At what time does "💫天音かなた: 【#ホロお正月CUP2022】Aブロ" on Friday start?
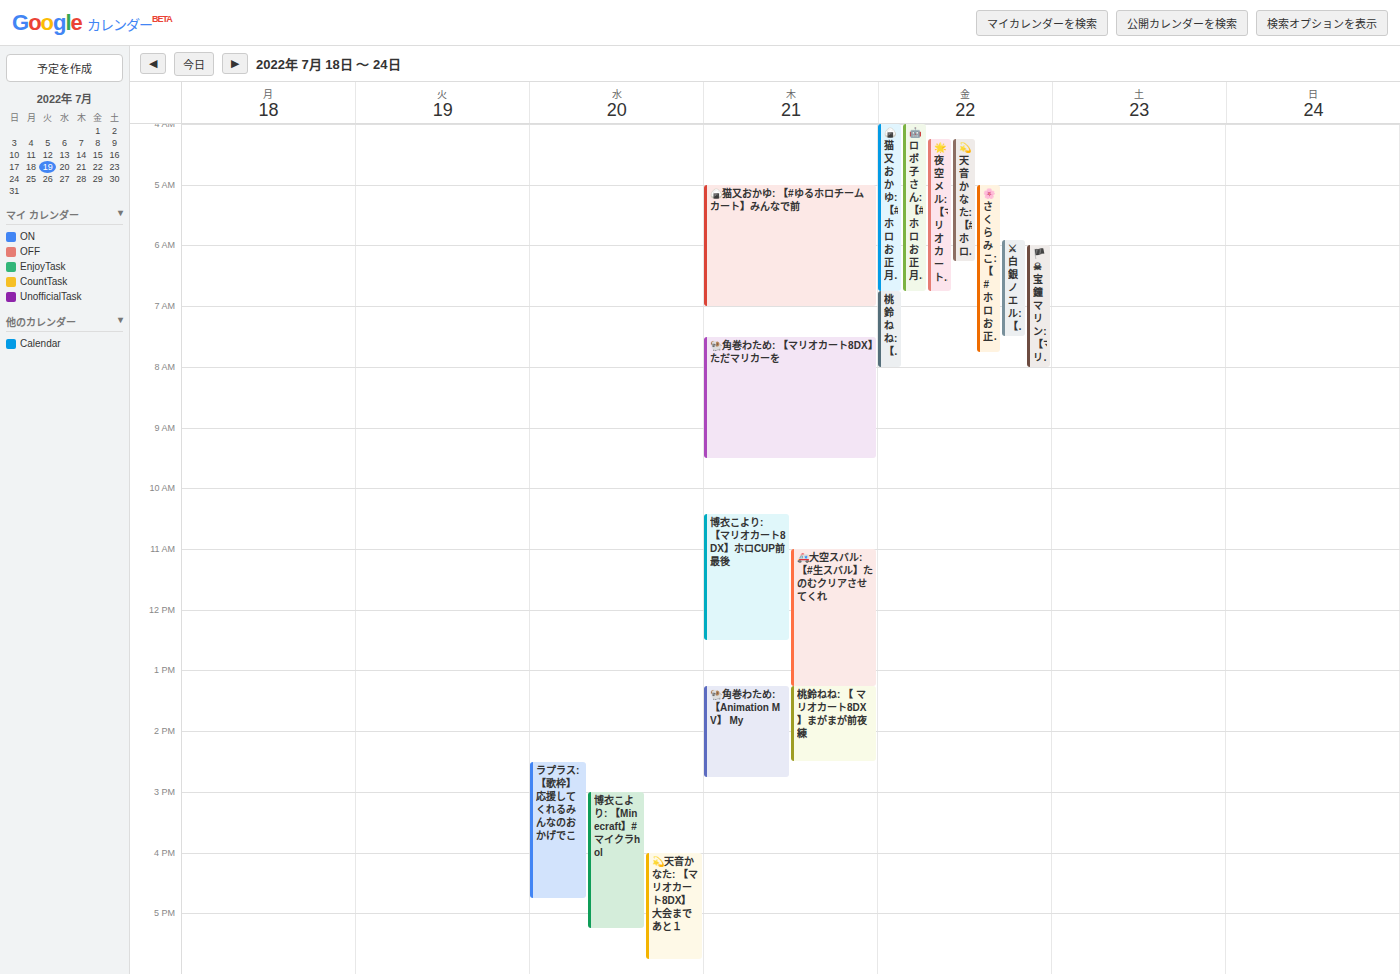
4:15 AM